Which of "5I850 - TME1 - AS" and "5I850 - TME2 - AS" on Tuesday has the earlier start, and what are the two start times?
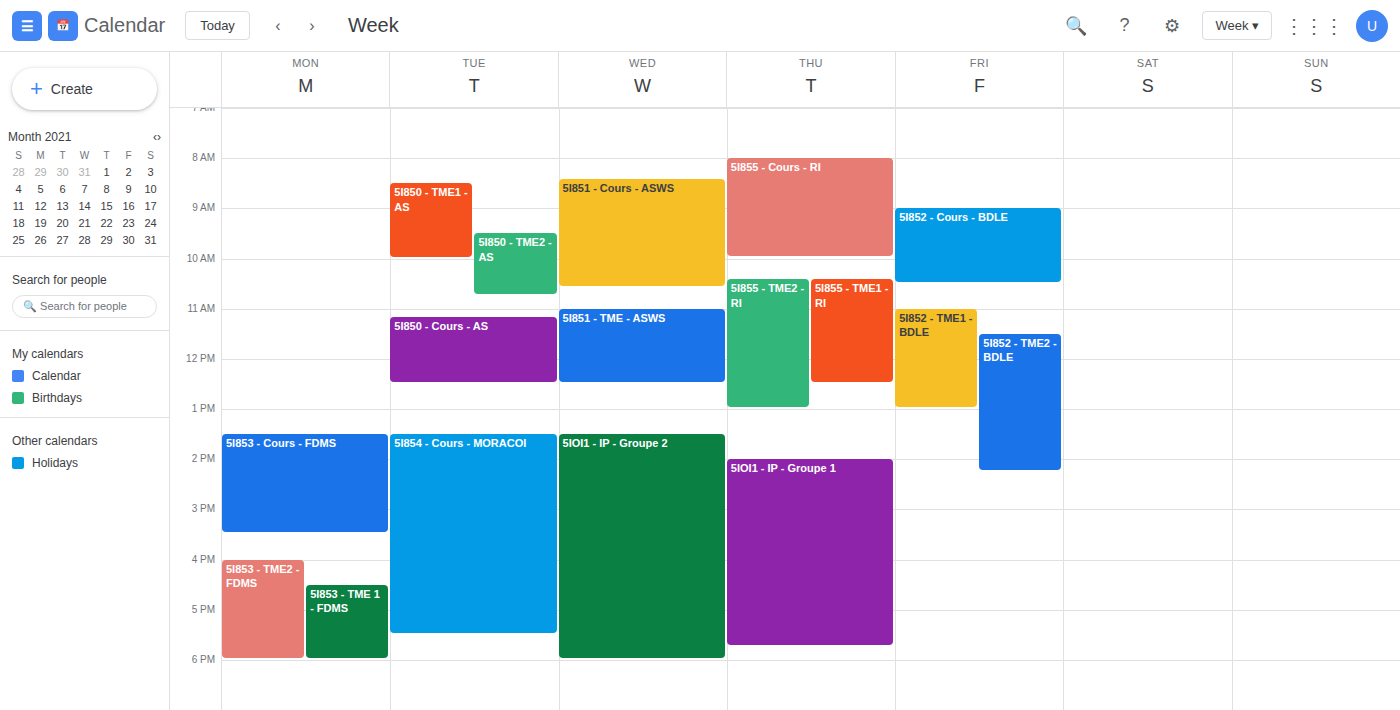
"5I850 - TME1 - AS" 8:30 AM; "5I850 - TME2 - AS" 9:30 AM.